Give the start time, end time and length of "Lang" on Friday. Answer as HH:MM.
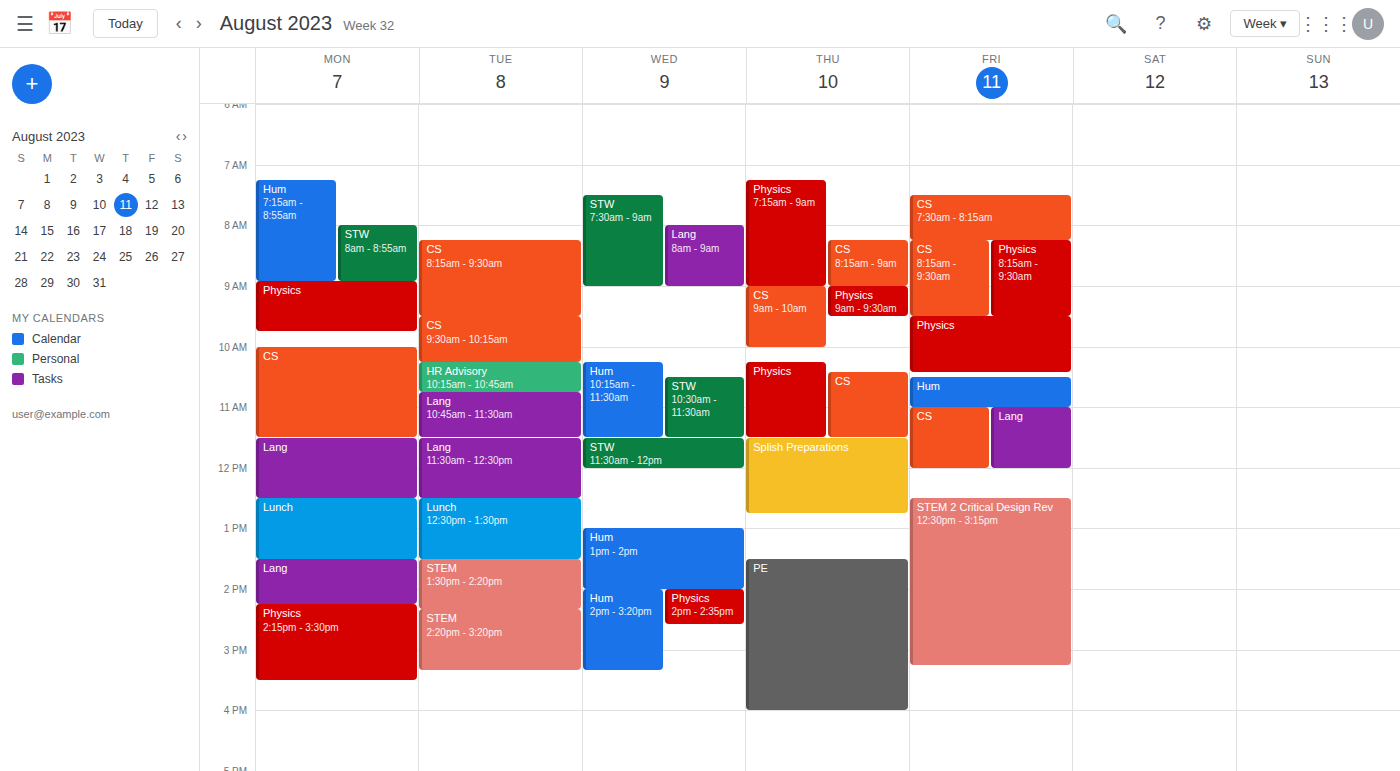
11:00 to 12:00, 1 hour